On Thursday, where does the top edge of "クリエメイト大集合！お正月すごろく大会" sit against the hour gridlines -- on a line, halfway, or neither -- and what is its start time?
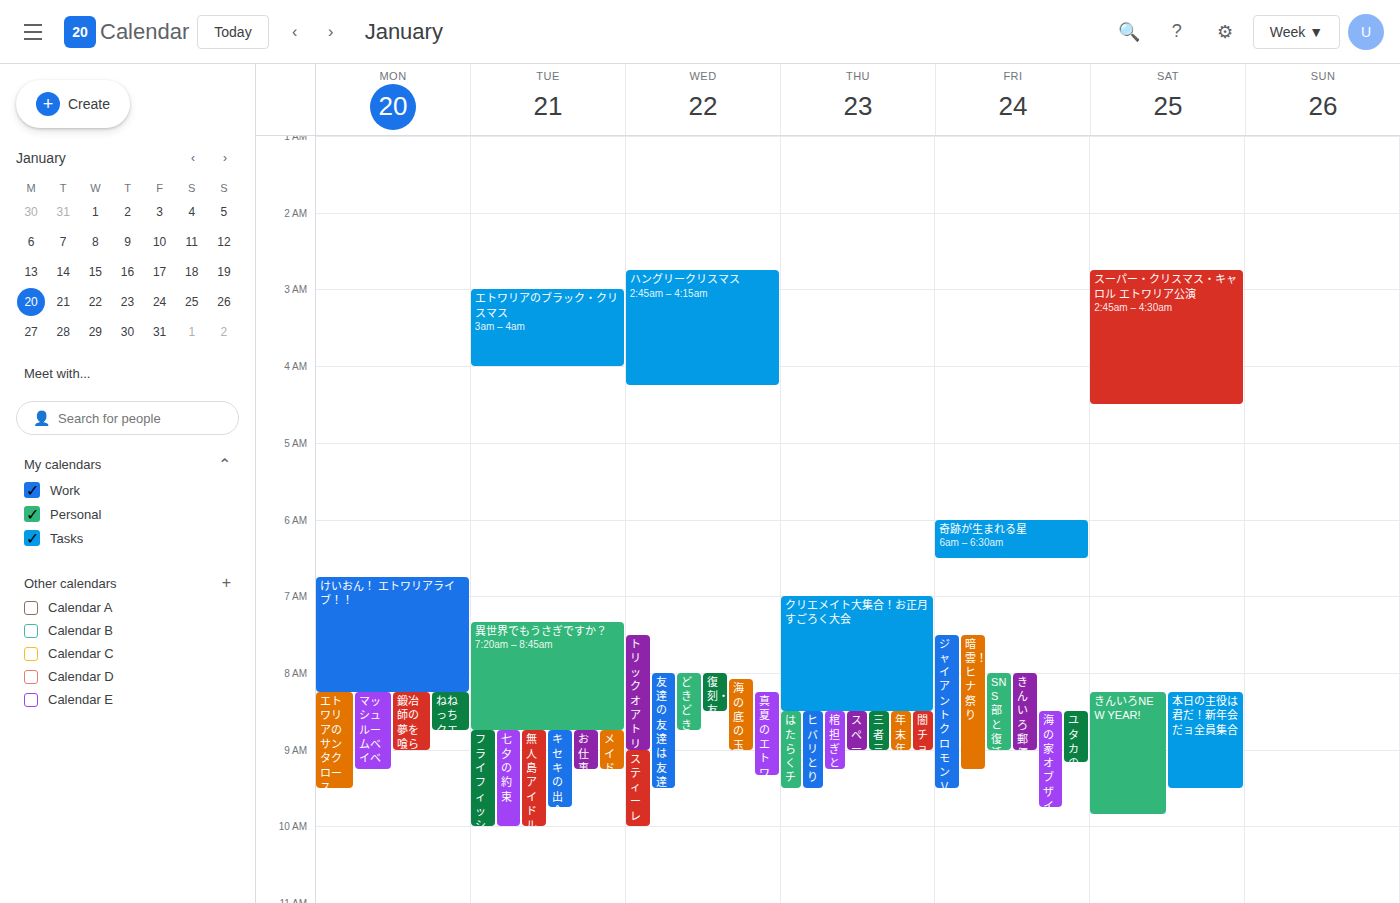
7:00 AM -- exactly on the 7 AM line.